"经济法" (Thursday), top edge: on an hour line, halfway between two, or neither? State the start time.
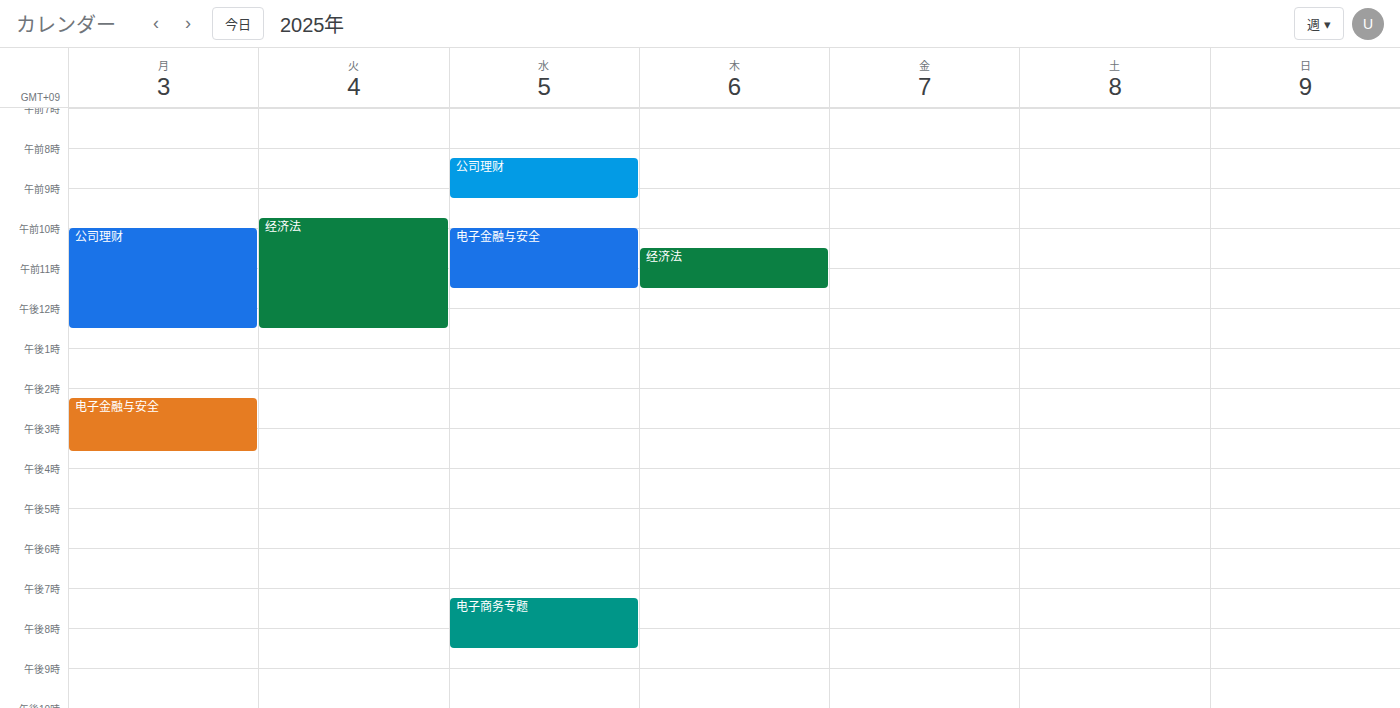
10:30 AM -- halfway between the 10 AM and 11 AM lines.